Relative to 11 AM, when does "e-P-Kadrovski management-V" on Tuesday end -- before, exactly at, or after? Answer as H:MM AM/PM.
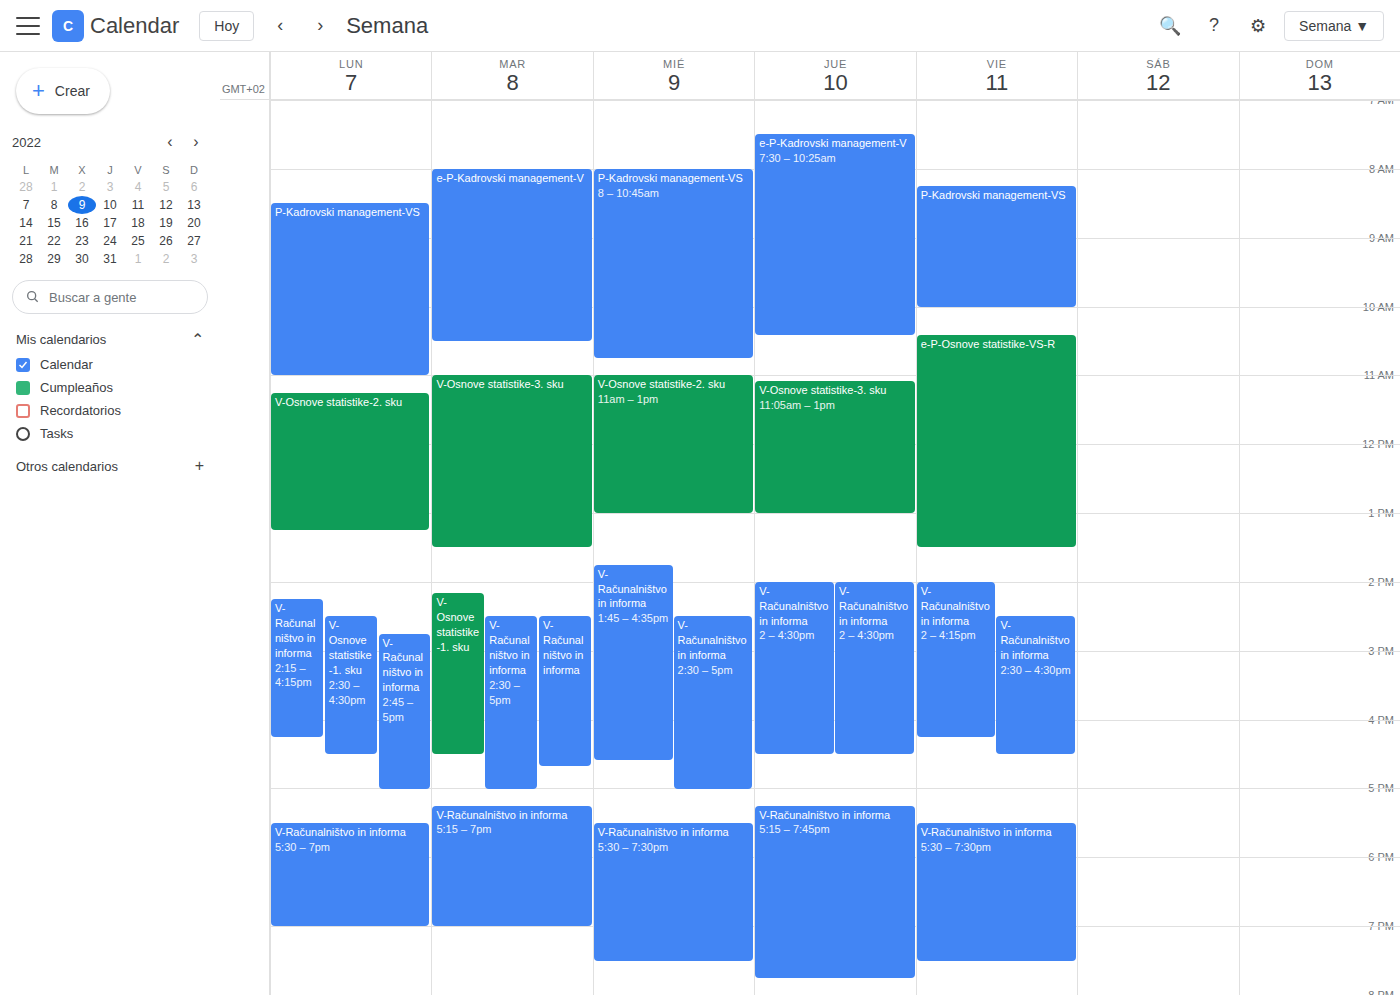
10:30 AM -- before 11 AM, 30 minutes above the 11 AM line.